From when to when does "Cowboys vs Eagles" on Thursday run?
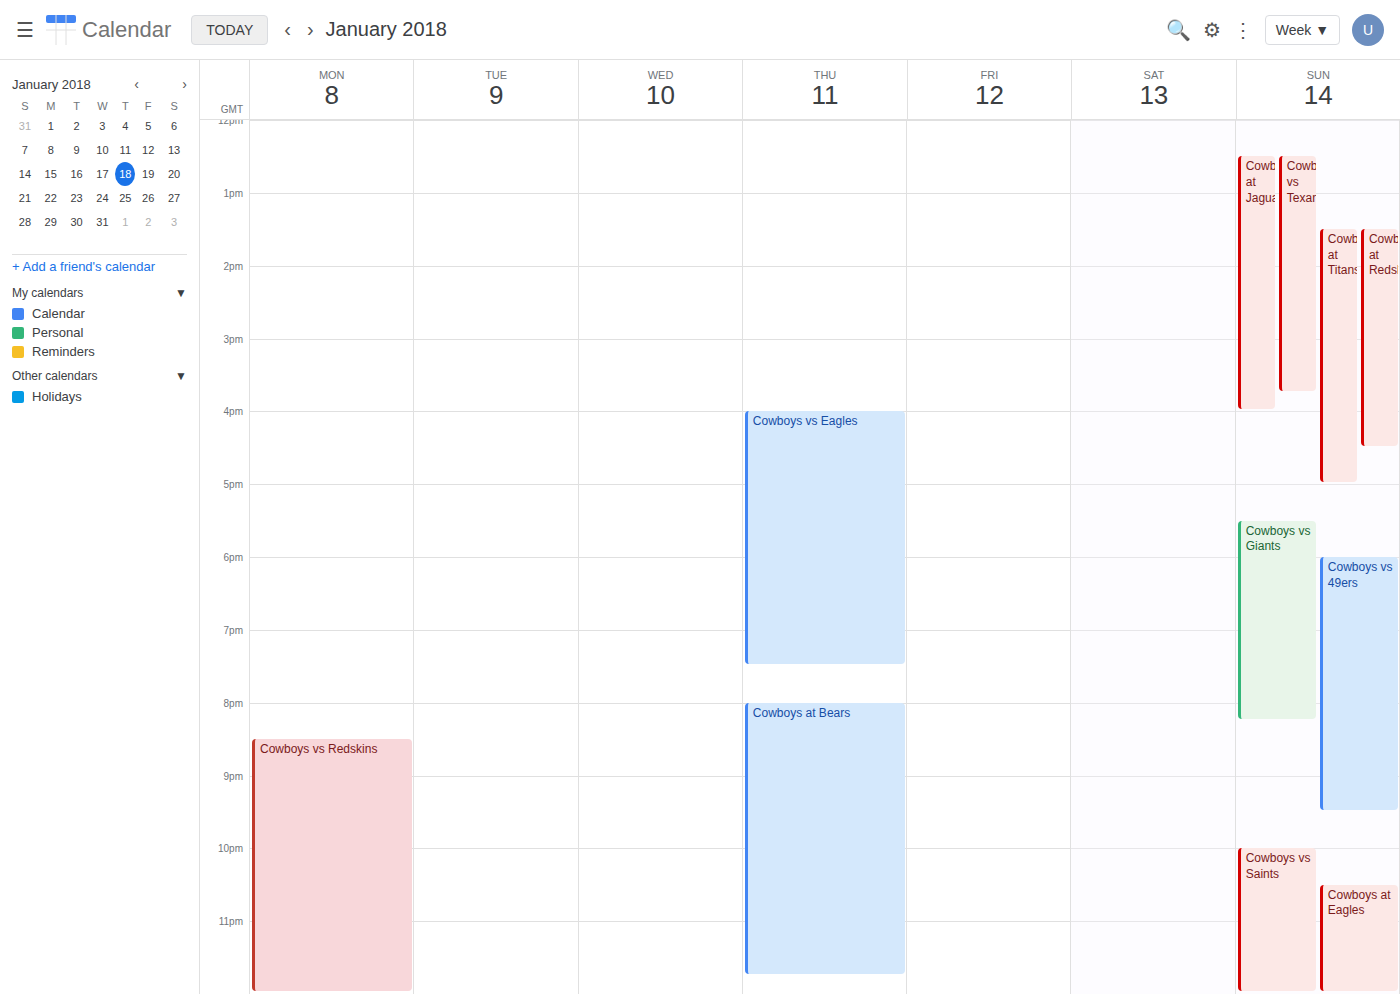
16:00 to 19:30